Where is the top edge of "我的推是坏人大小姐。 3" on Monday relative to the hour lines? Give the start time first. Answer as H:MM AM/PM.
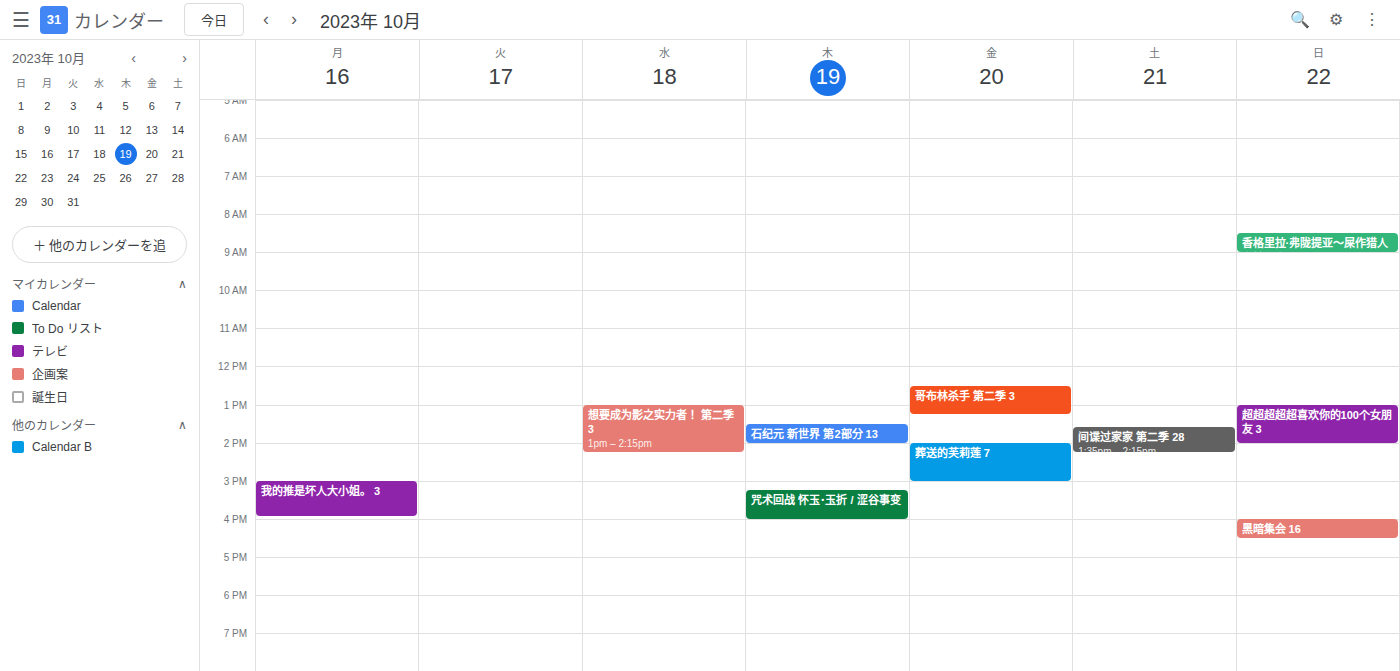
3:00 PM -- exactly on the 3 PM line.